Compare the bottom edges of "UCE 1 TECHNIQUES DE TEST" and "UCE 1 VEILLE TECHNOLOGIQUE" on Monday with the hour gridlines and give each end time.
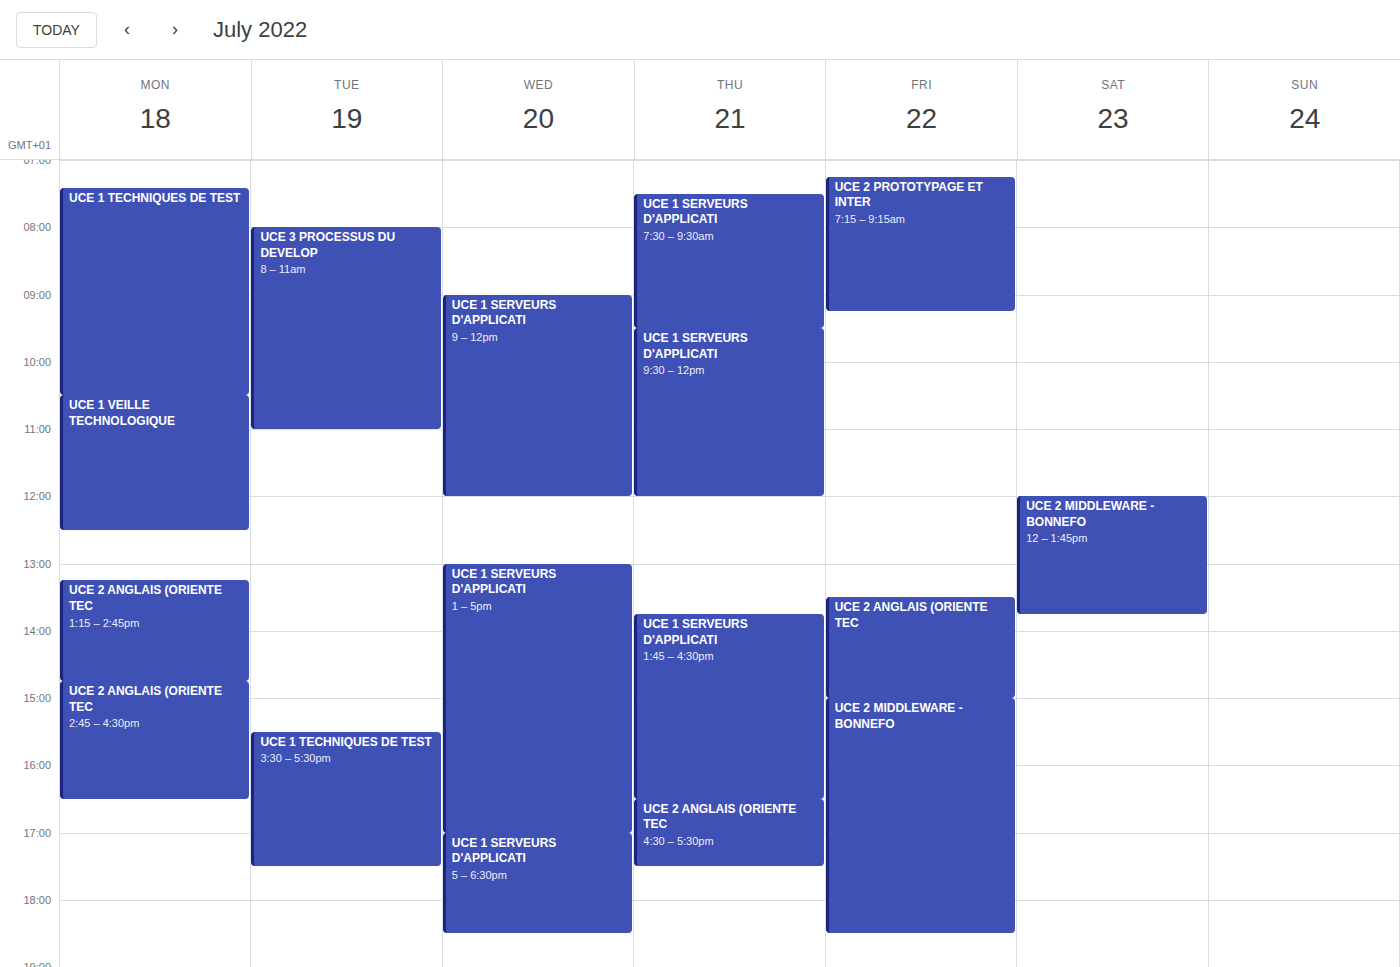
"UCE 1 TECHNIQUES DE TEST": 10:30 AM, halfway between the 10 AM and 11 AM lines. "UCE 1 VEILLE TECHNOLOGIQUE": 12:30 PM, halfway between the 12 PM and 1 PM lines.